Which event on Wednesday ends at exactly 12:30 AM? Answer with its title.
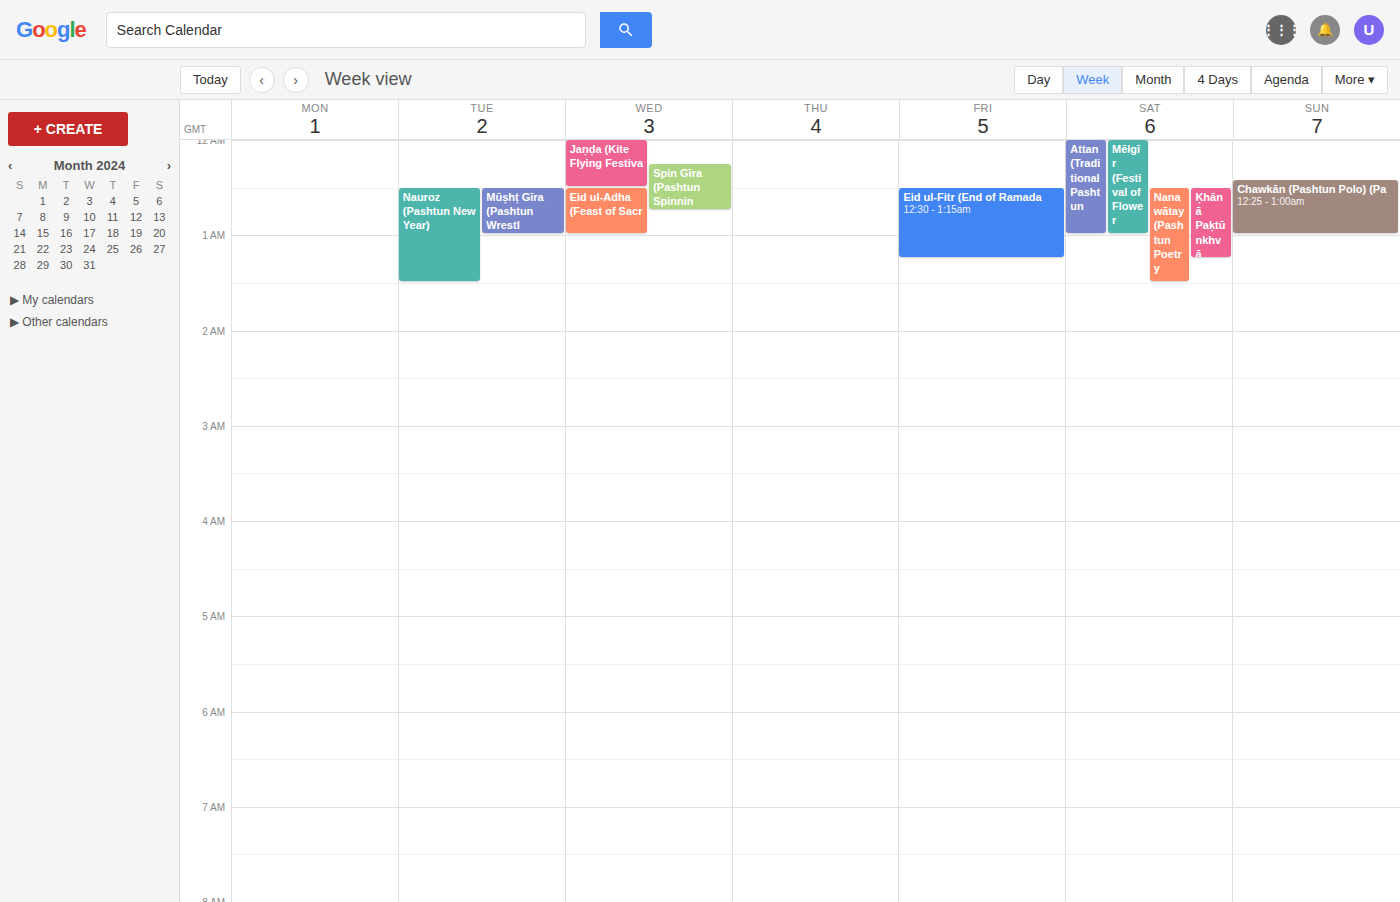
"Jaṇḍa (Kite Flying Festiva"